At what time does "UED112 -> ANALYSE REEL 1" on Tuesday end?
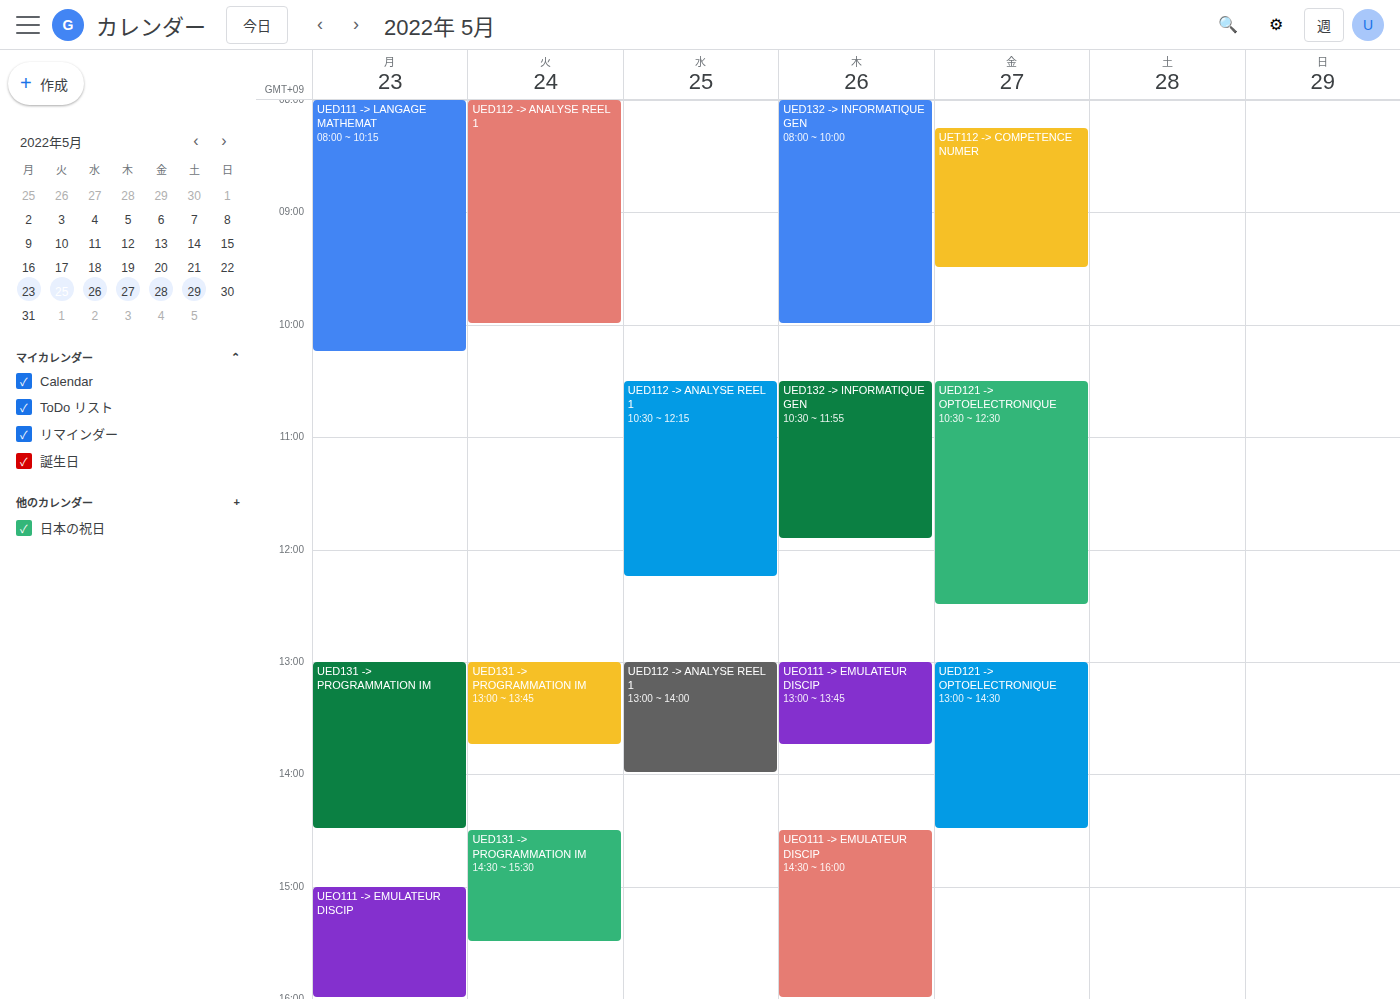
10:00 AM